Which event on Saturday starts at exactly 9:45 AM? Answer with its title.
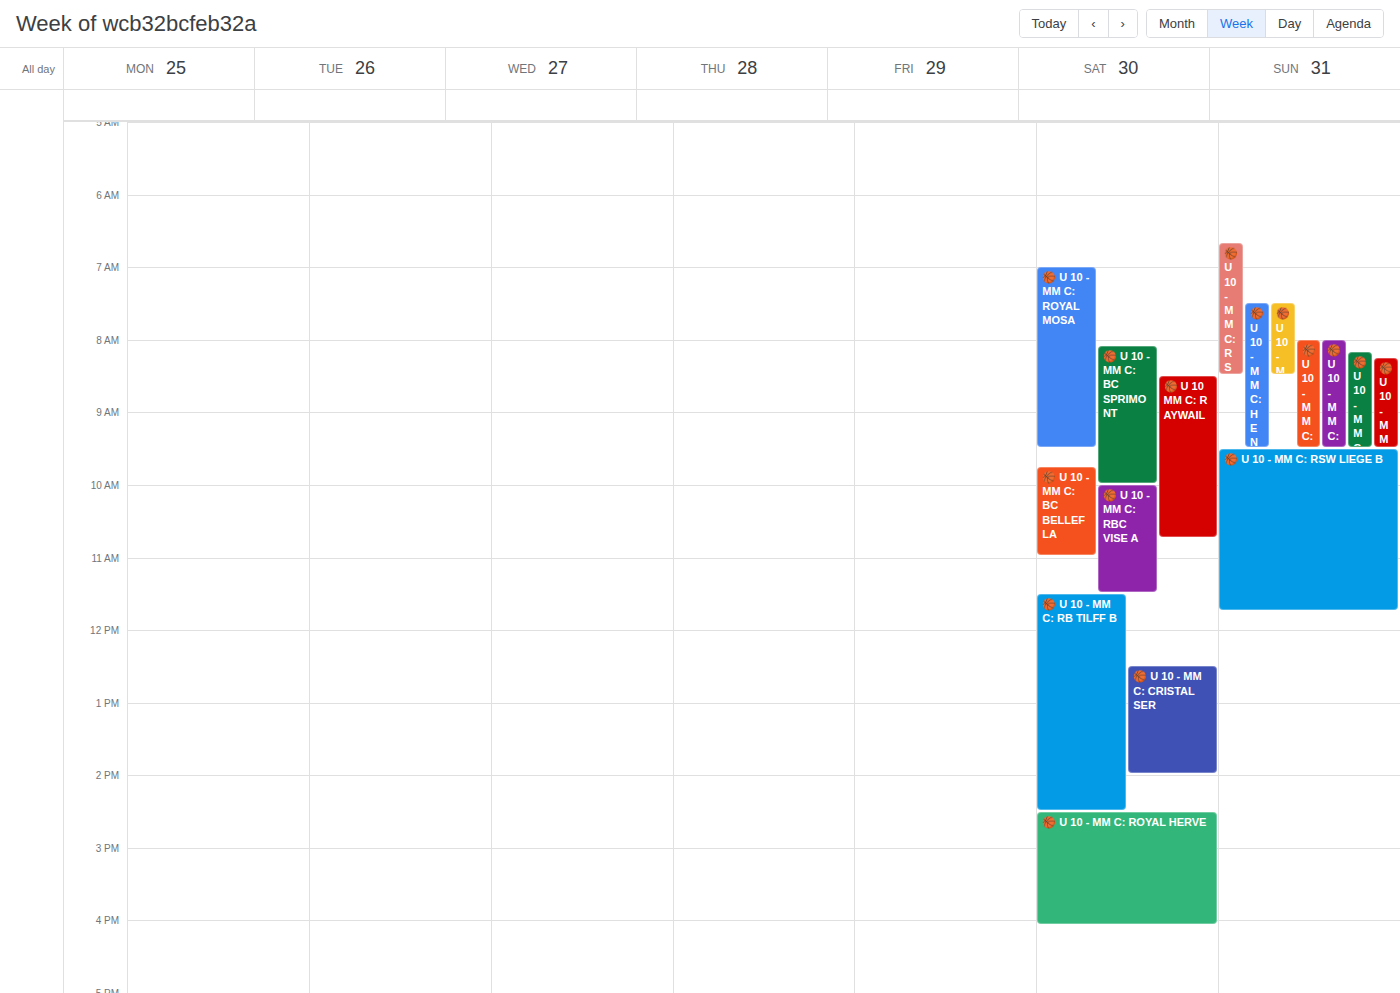
"🏀 U 10 - MM C: BC BELLEFLA"